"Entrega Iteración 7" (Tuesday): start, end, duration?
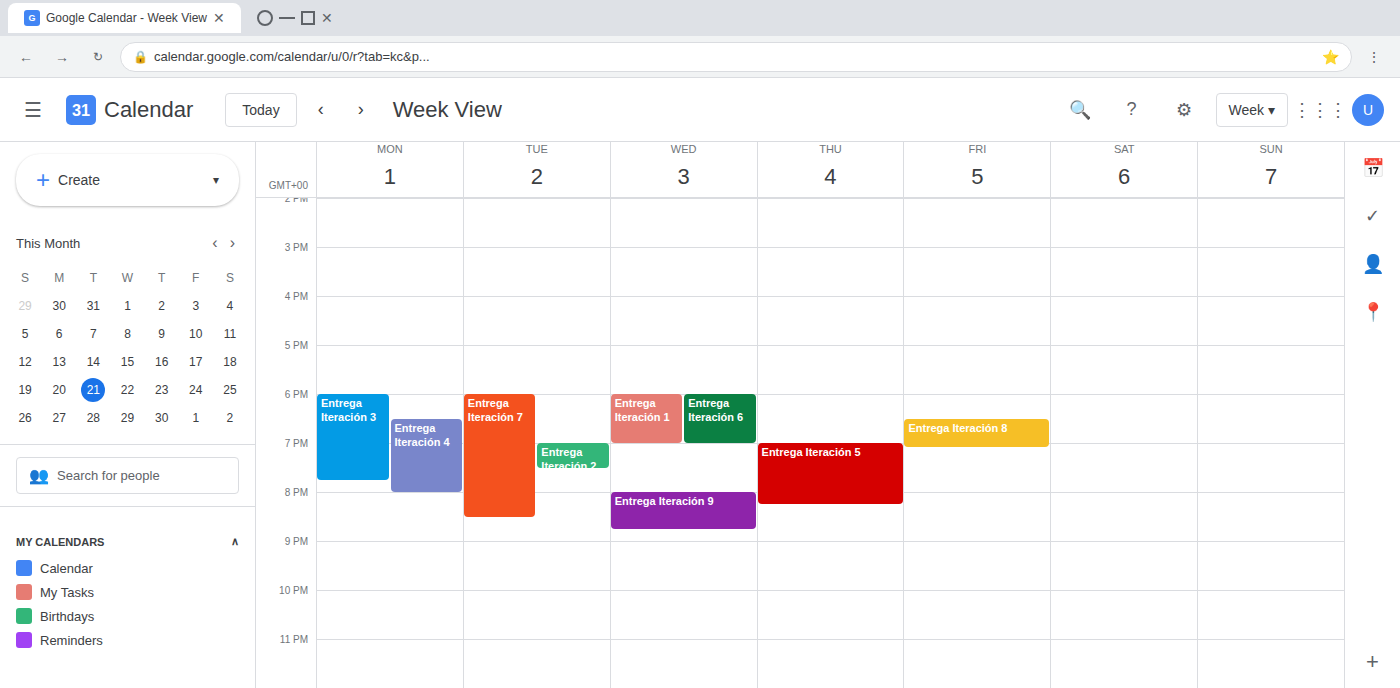
6:00 PM to 8:30 PM, 2 hours 30 minutes